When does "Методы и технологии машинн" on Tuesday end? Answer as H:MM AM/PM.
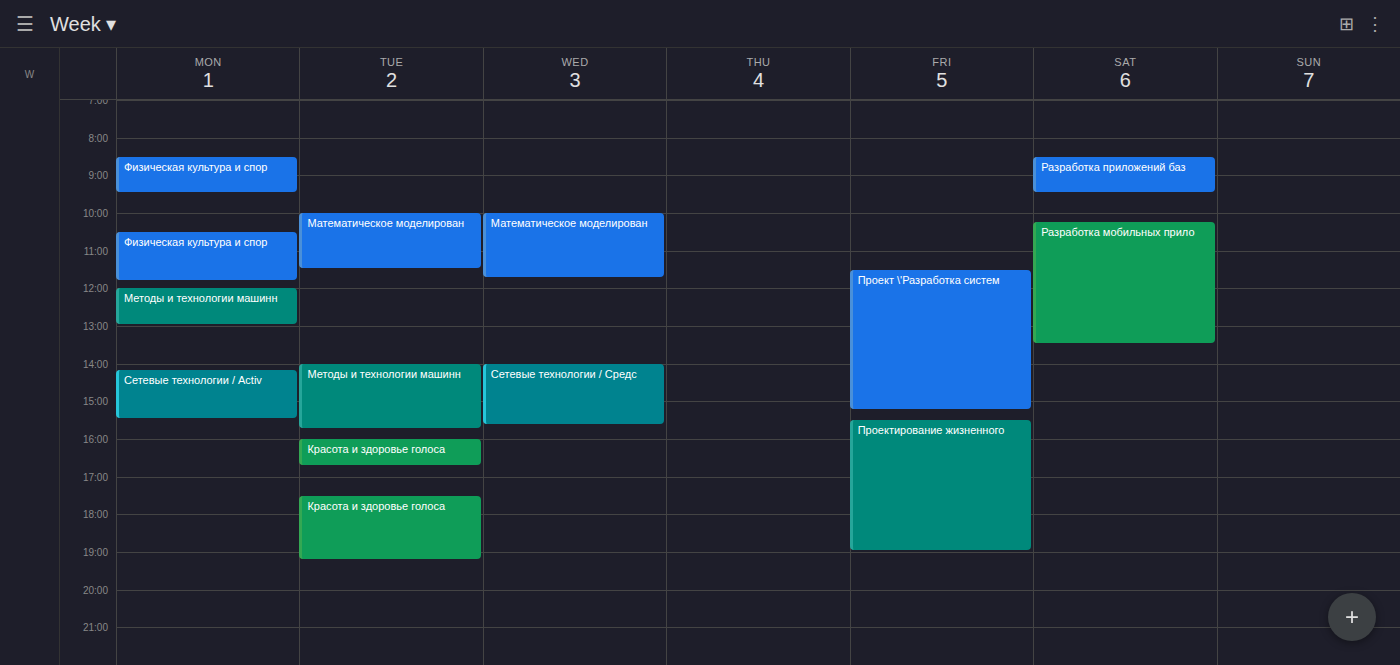
3:45 PM